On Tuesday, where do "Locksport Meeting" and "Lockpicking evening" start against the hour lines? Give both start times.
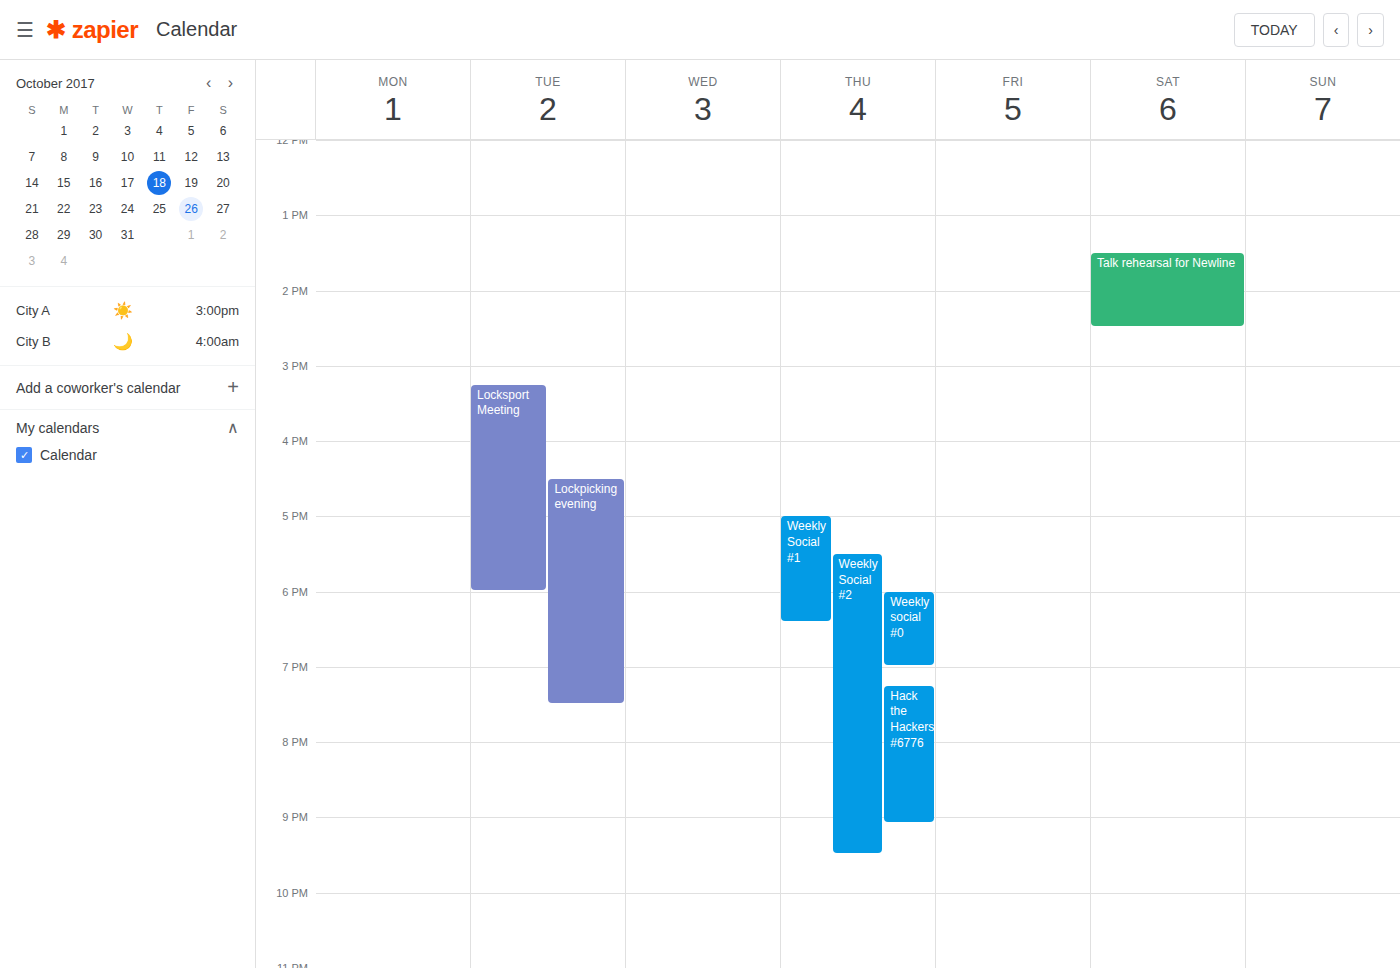
"Locksport Meeting": 15:15, neither: a quarter of the way from the 15:00 line to the 16:00 line. "Lockpicking evening": 16:30, halfway between the 16:00 and 17:00 lines.